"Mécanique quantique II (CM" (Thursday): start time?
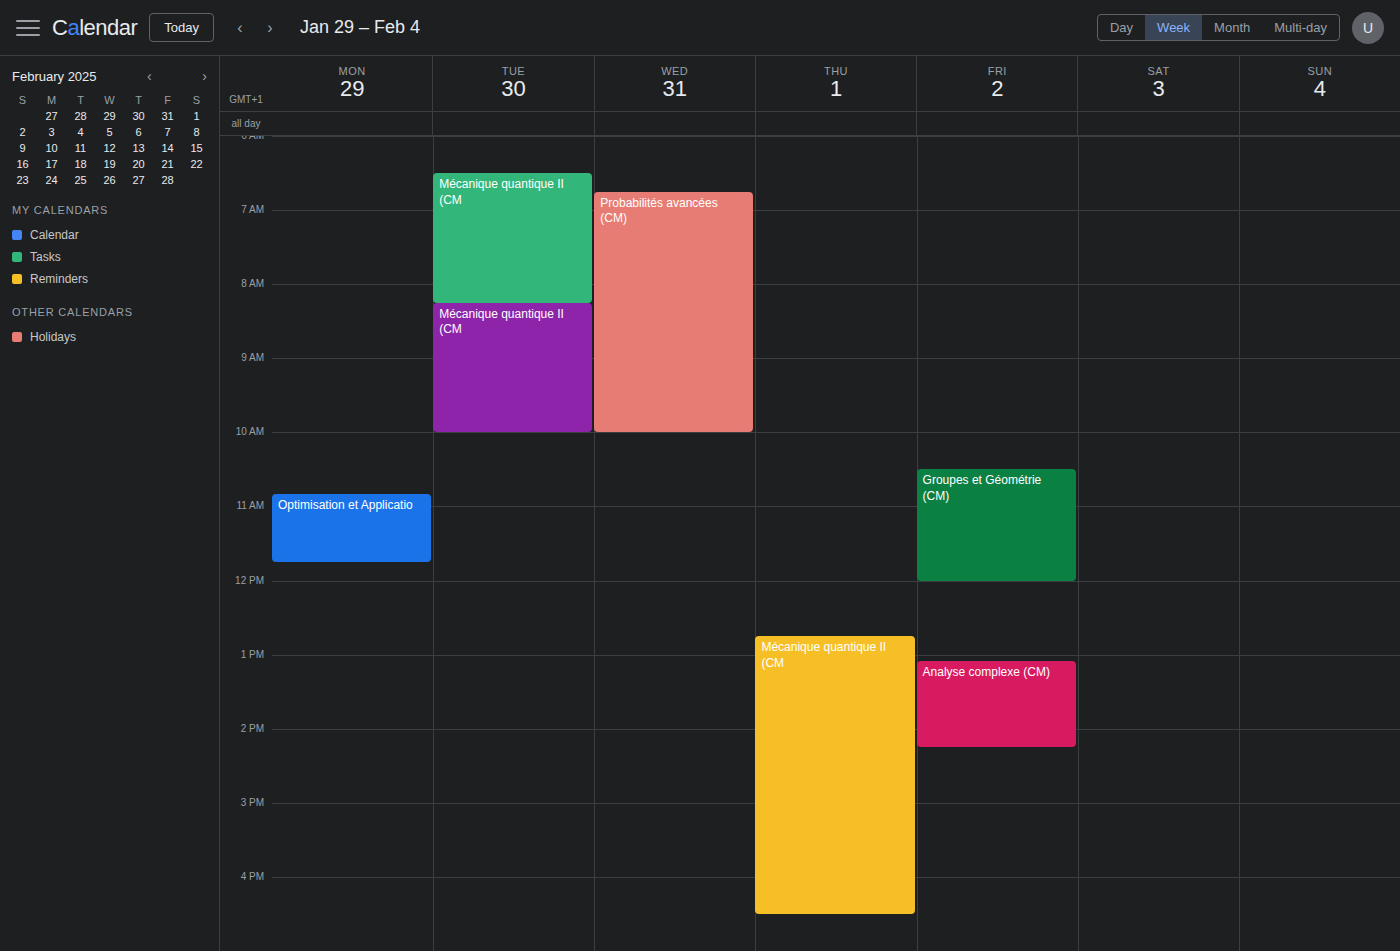
12:45